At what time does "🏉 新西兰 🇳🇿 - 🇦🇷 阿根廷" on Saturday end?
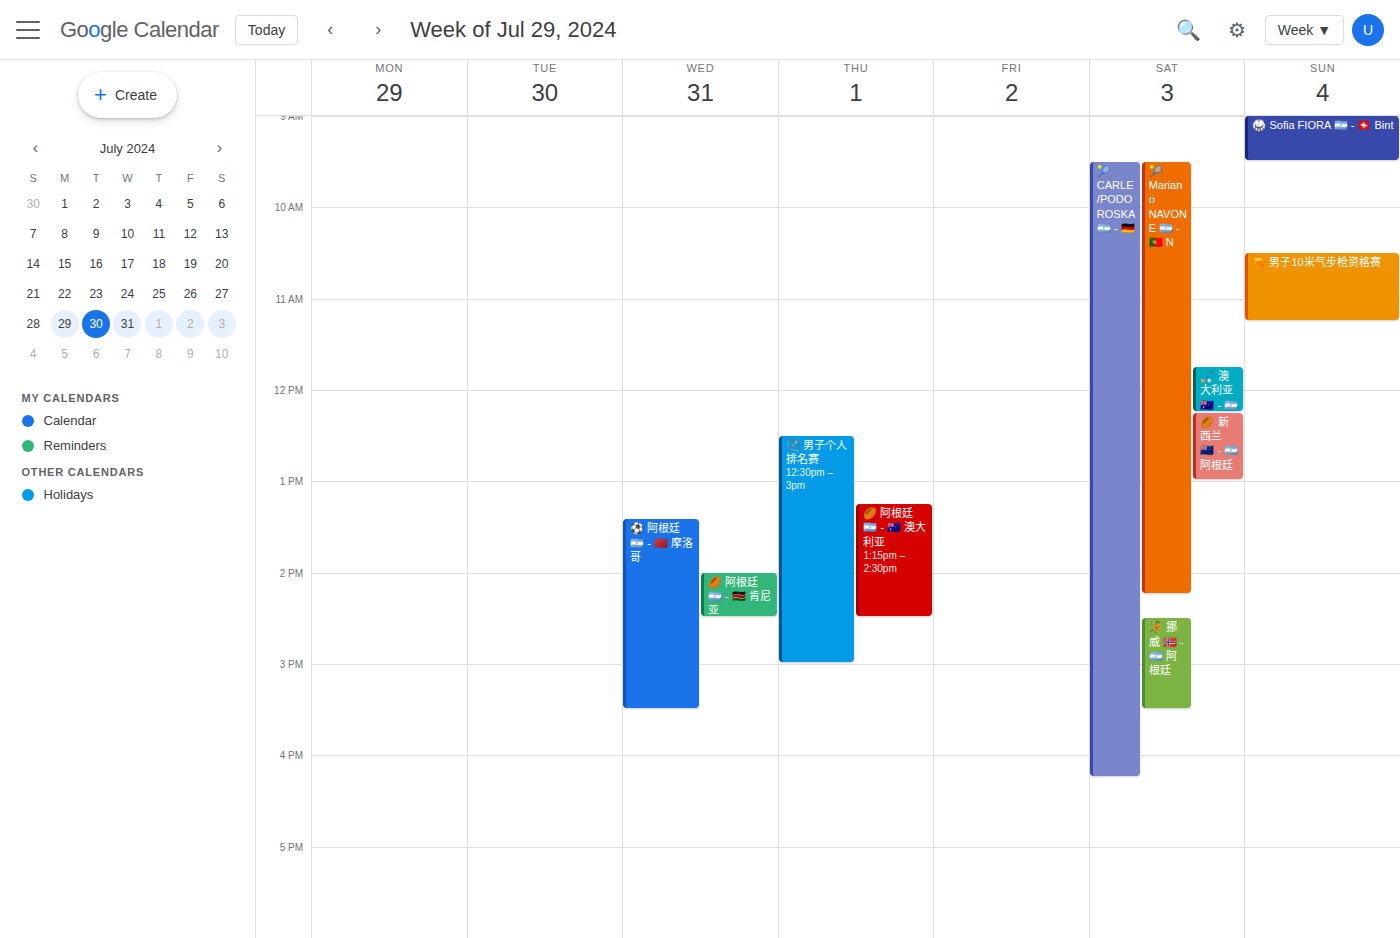
1:00 PM